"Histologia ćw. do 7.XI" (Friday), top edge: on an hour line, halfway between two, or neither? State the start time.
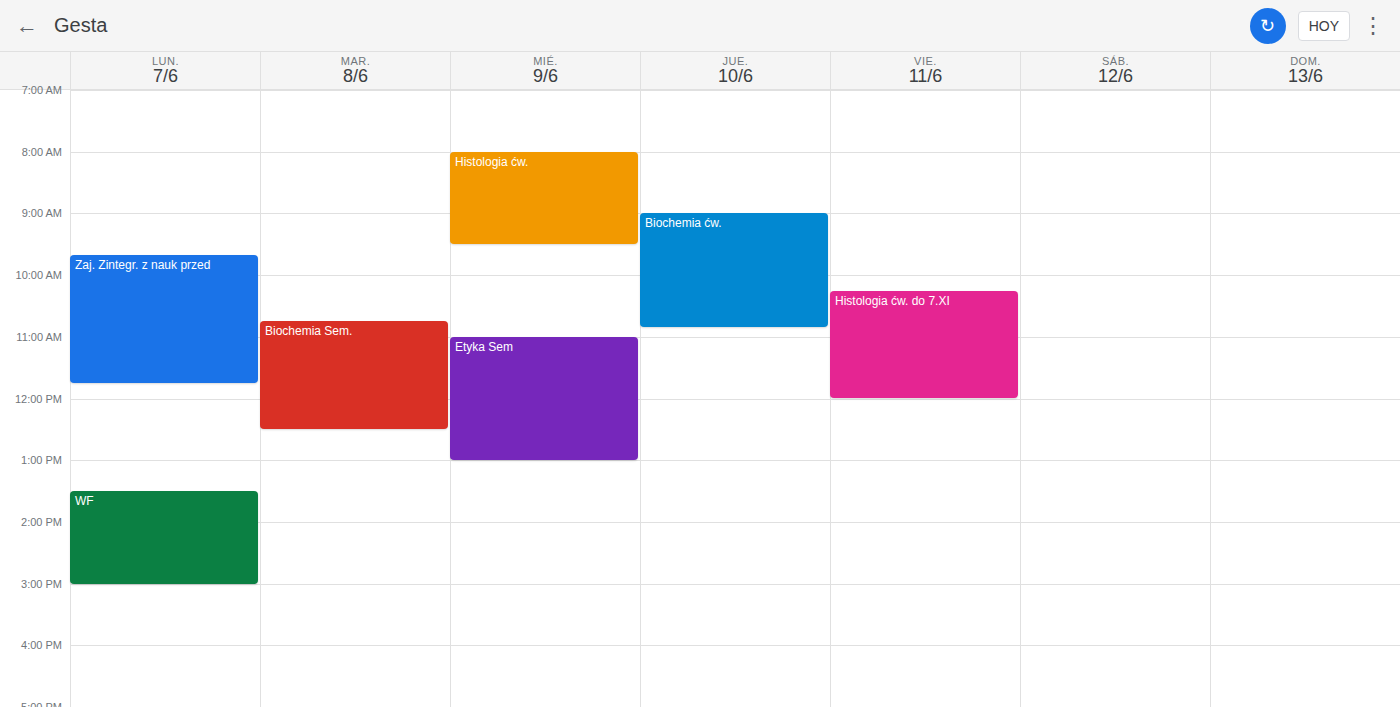
10:15 -- neither: a quarter of the way from the 10:00 line to the 11:00 line.